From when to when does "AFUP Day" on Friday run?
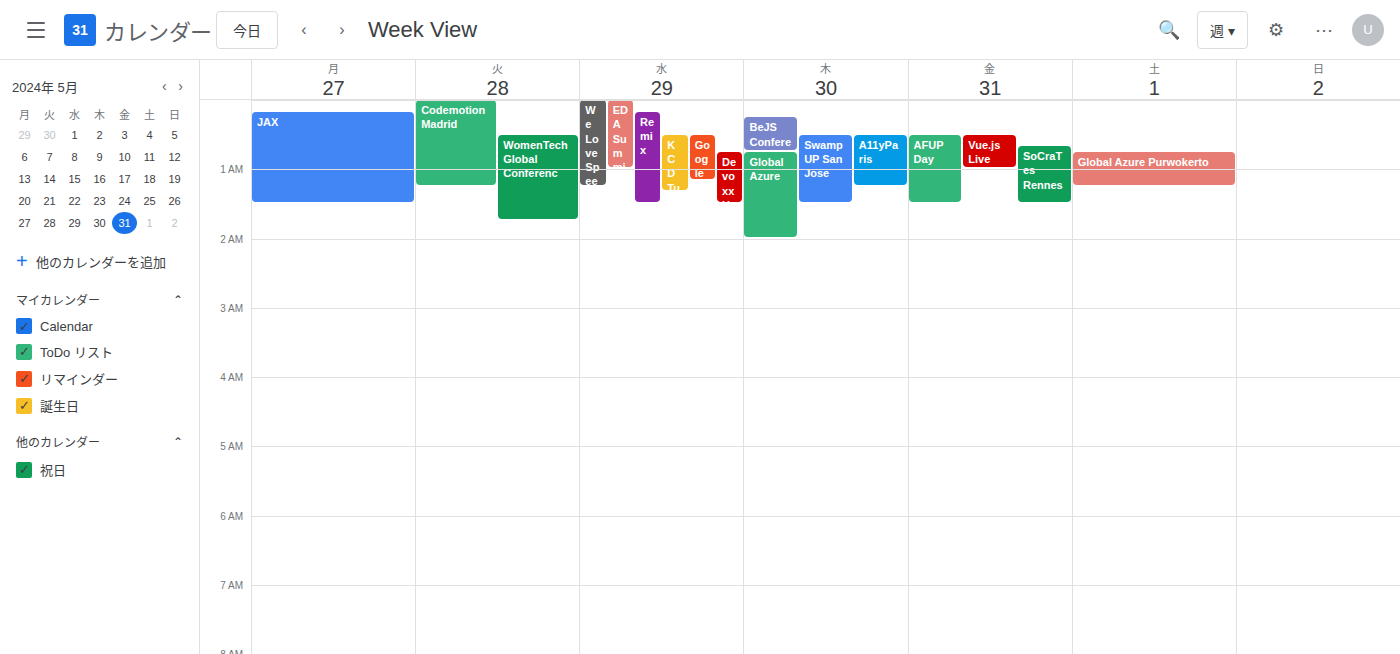
12:30 AM to 1:30 AM